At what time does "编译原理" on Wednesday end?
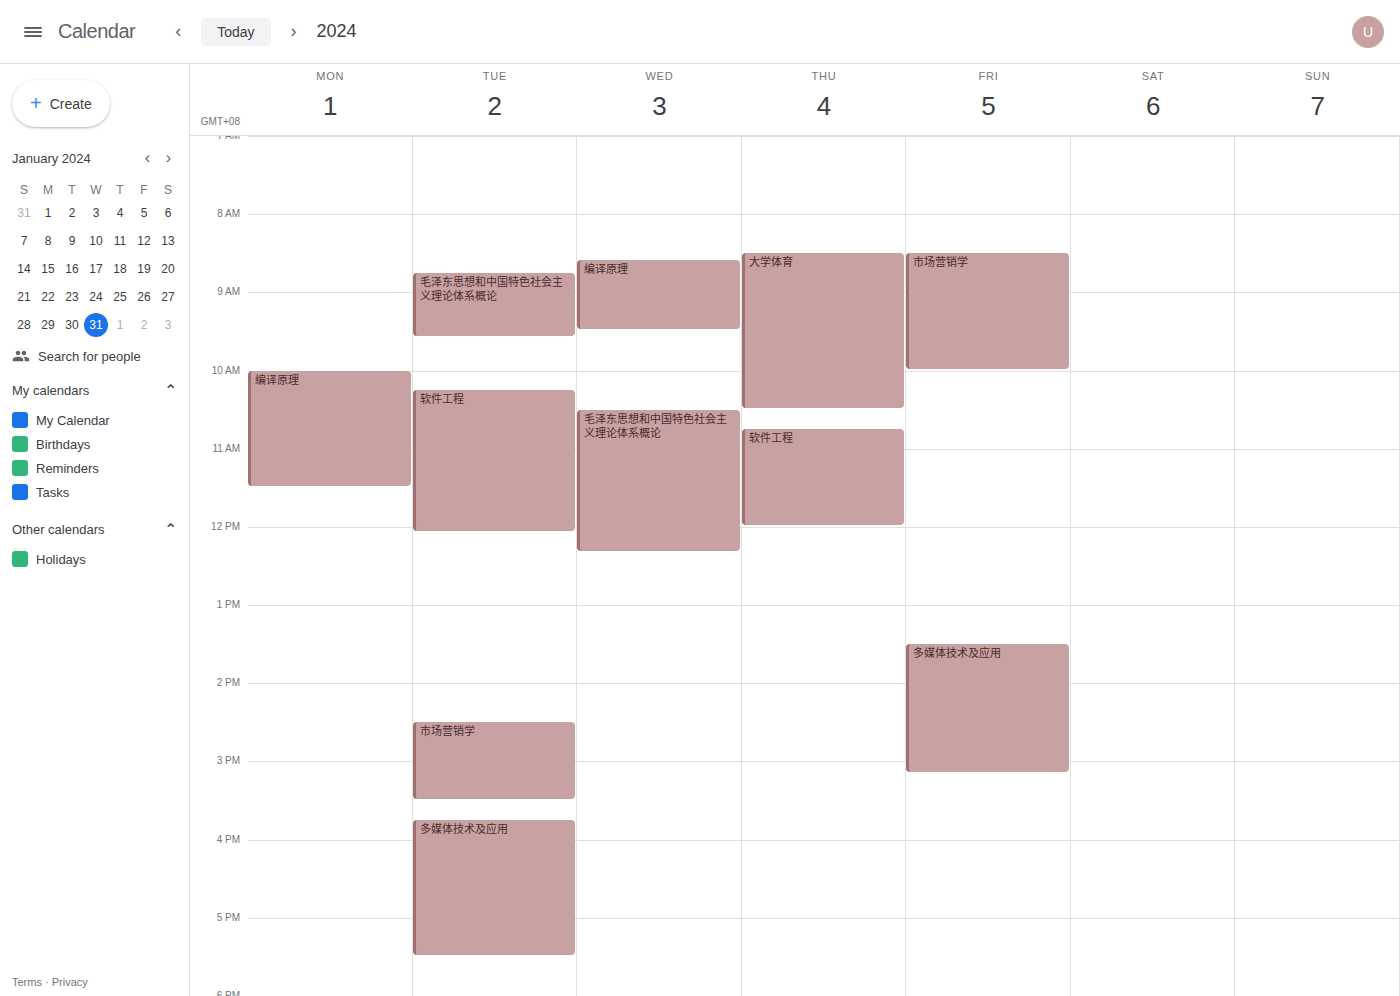
9:30 AM